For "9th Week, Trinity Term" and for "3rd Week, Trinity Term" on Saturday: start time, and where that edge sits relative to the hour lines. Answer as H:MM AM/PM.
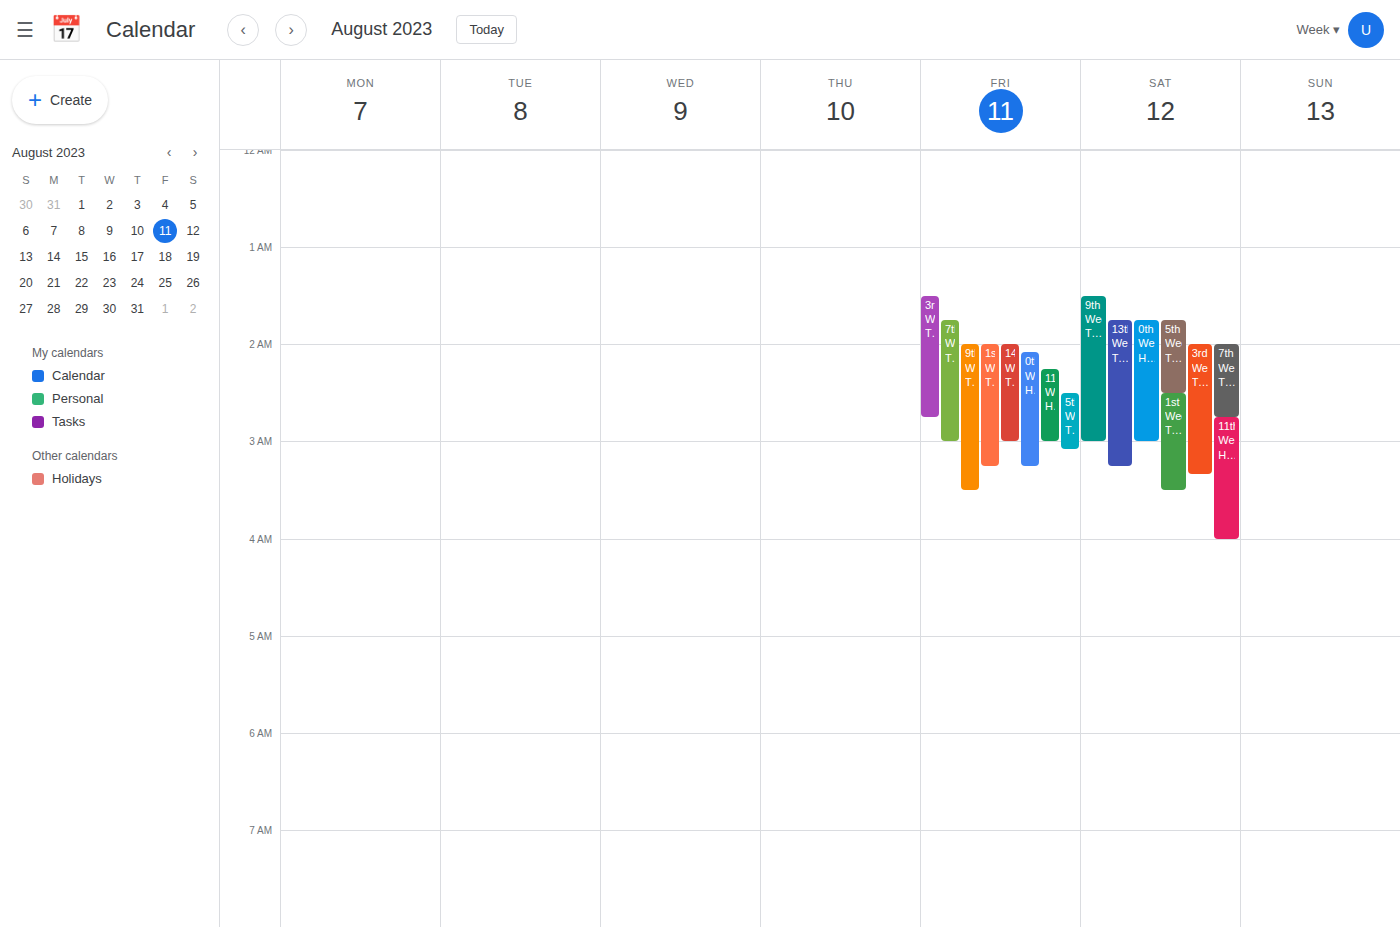
"9th Week, Trinity Term": 1:30 AM, halfway between the 1 AM and 2 AM lines. "3rd Week, Trinity Term": 2:00 AM, exactly on the 2 AM line.